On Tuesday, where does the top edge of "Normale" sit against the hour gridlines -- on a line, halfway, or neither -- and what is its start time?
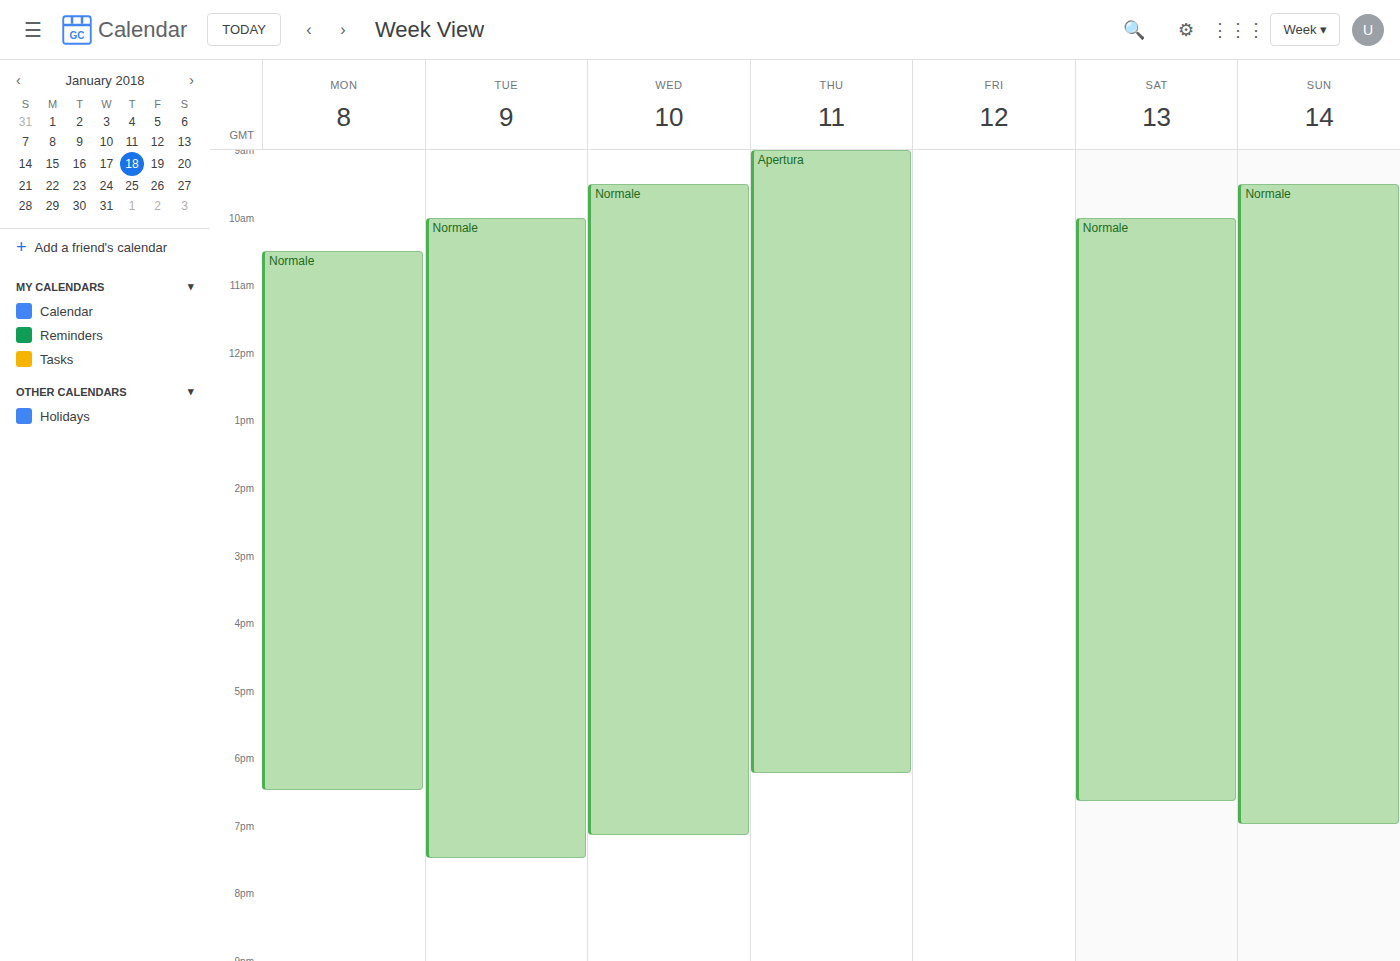
10:00 AM -- exactly on the 10 AM line.